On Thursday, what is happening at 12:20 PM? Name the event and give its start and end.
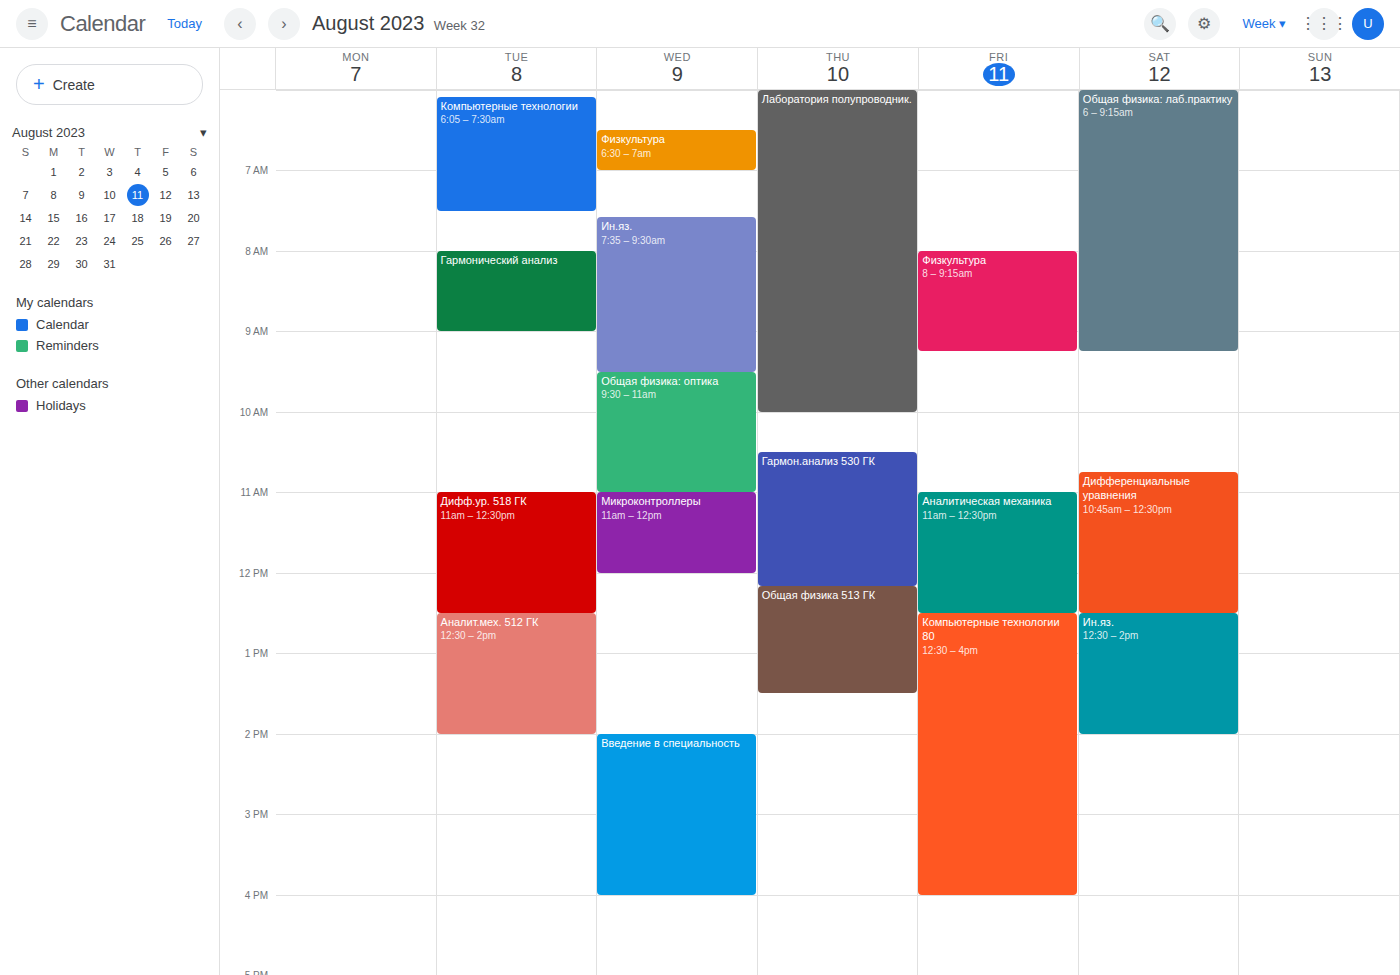
"Общая физика 513 ГК", 12:10 PM to 1:30 PM